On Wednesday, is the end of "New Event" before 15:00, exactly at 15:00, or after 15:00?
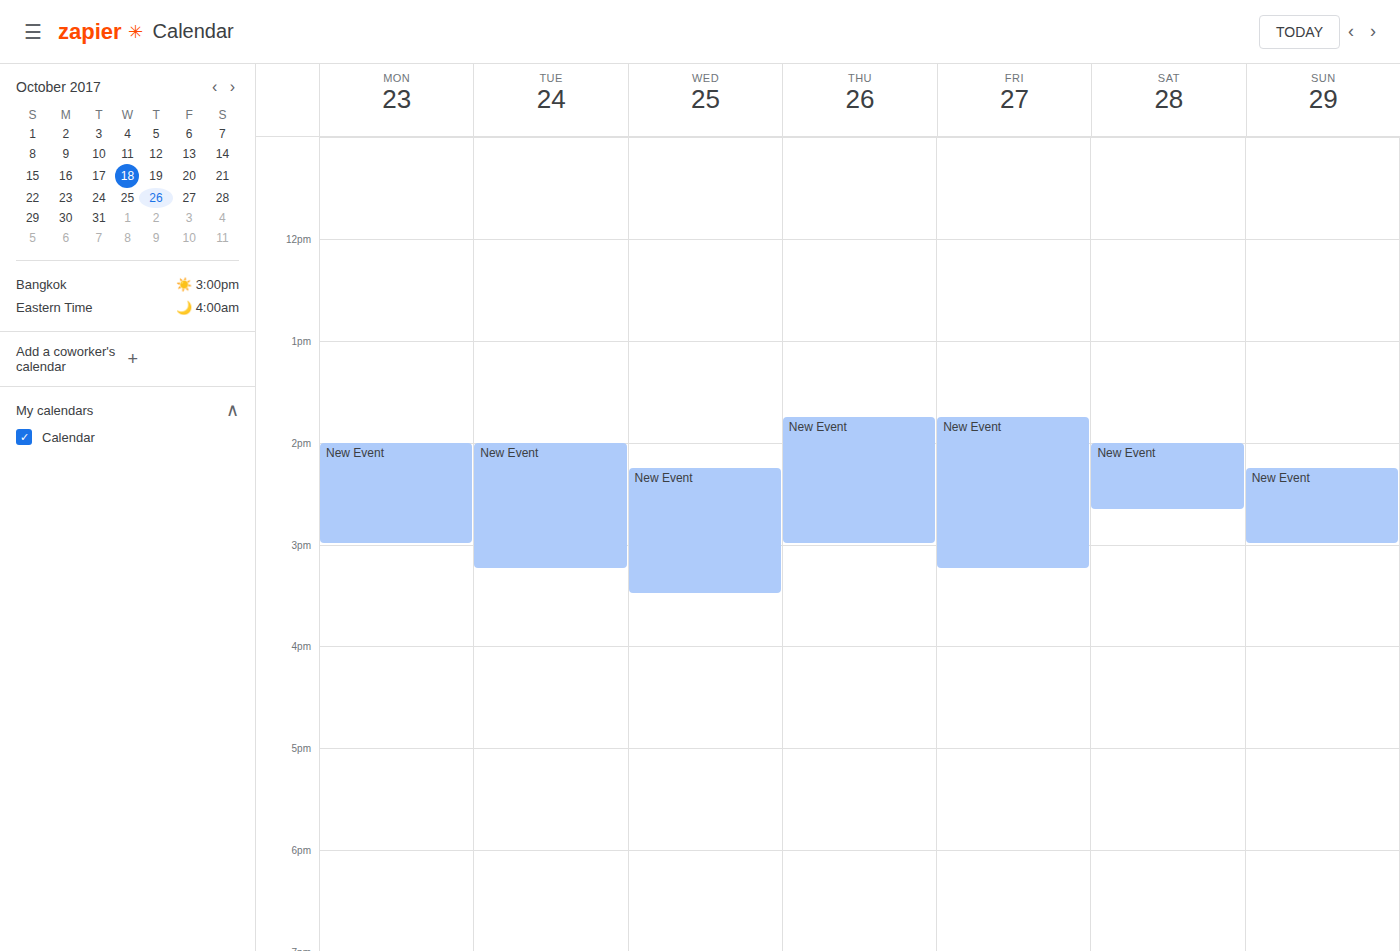
15:30 -- after 15:00, 30 minutes below the 15:00 line.